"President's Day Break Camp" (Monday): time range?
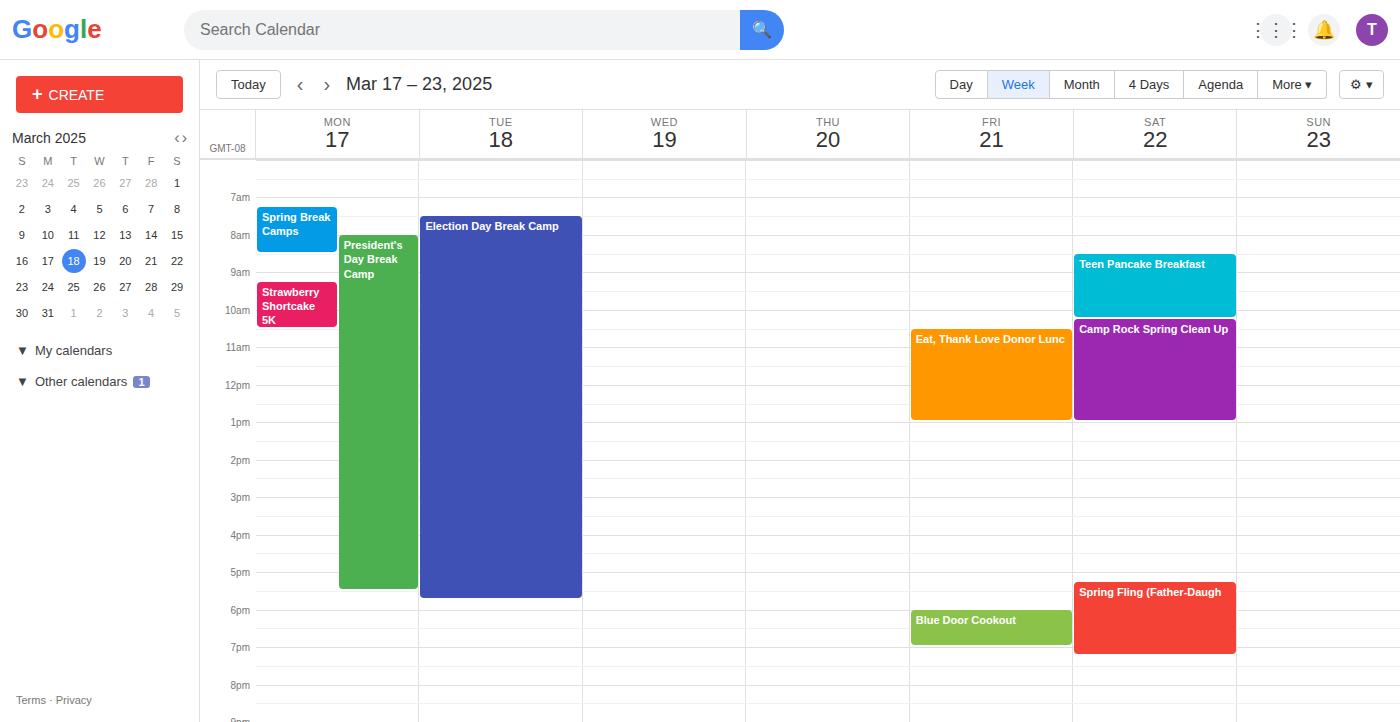
8:00 AM to 5:30 PM